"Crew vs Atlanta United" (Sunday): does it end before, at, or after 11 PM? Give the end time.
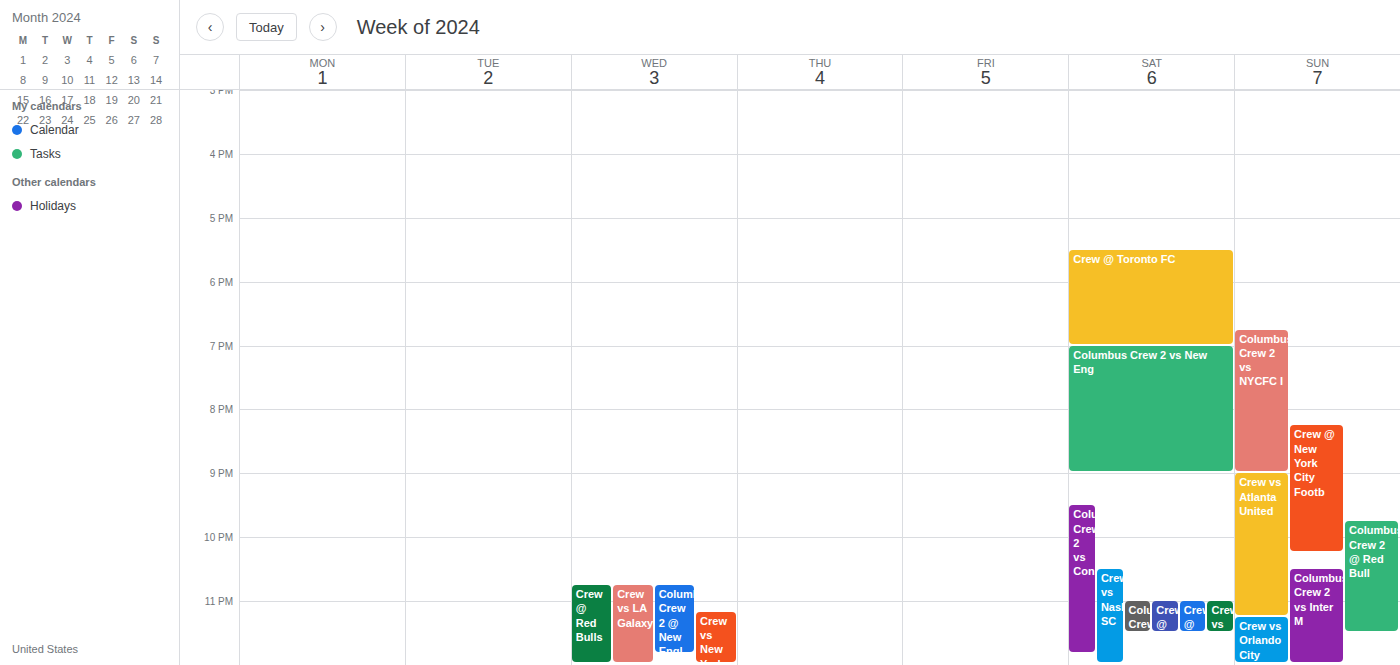
11:15 PM -- after 11 PM, 15 minutes below the 11 PM line.